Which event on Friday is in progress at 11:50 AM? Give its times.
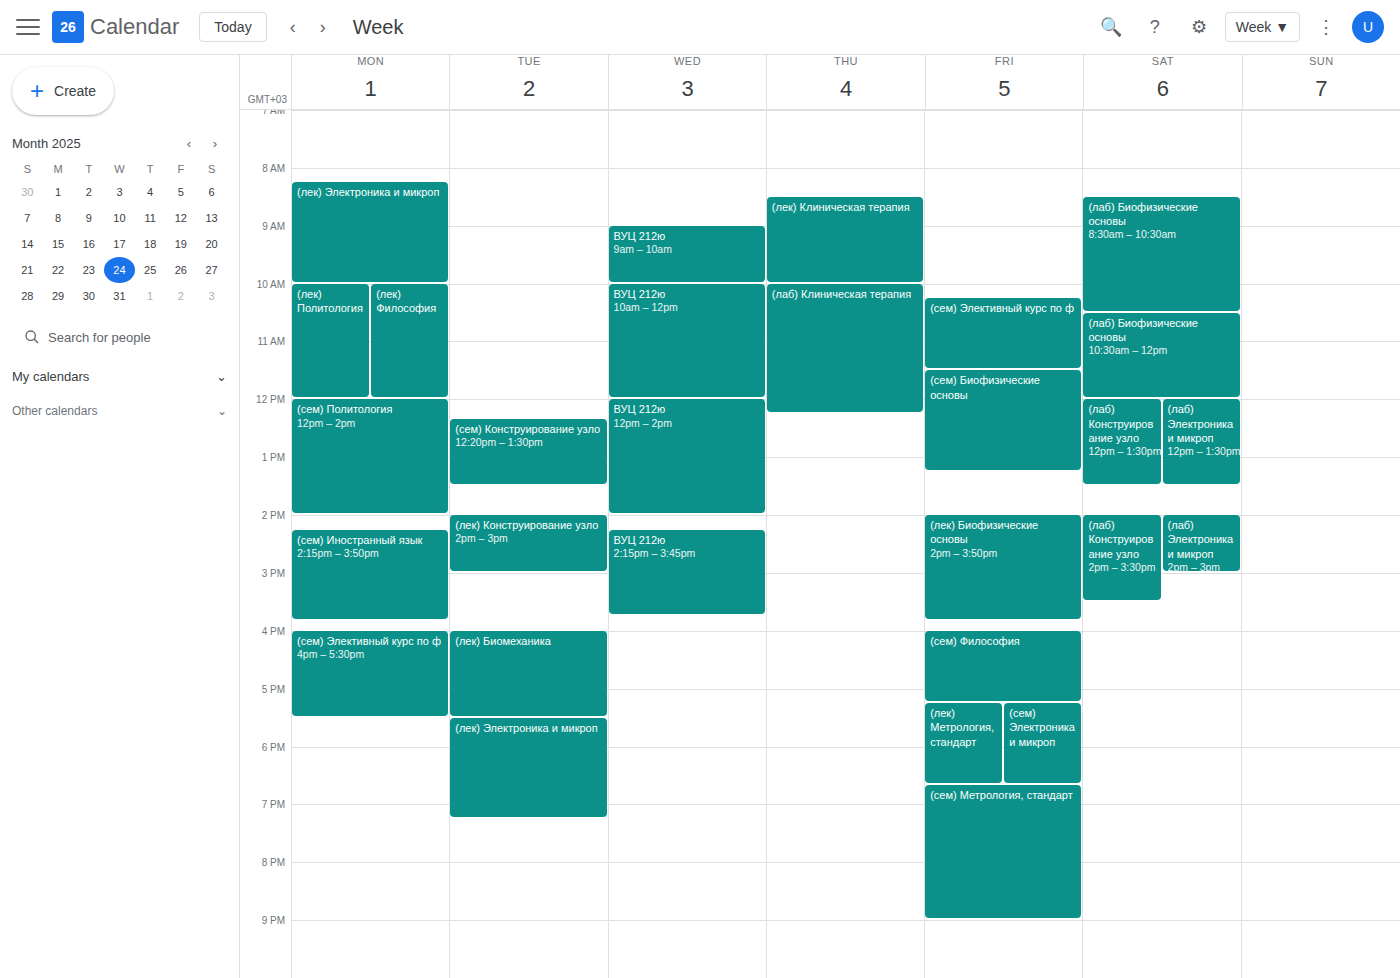
"(сем) Биофизические основы", 11:30 AM to 1:15 PM